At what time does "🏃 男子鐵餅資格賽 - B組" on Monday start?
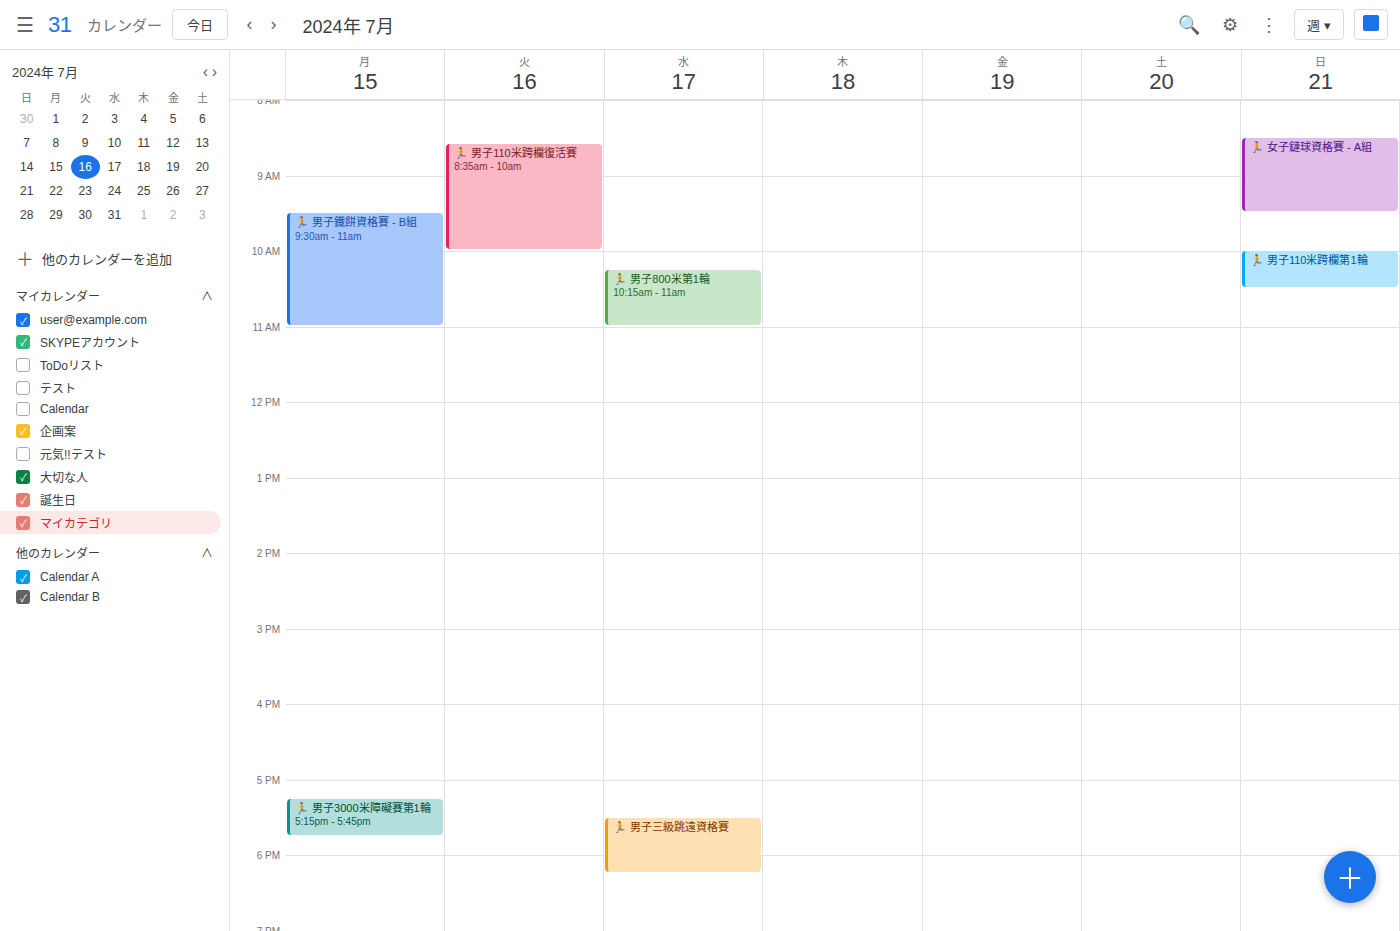
9:30 AM